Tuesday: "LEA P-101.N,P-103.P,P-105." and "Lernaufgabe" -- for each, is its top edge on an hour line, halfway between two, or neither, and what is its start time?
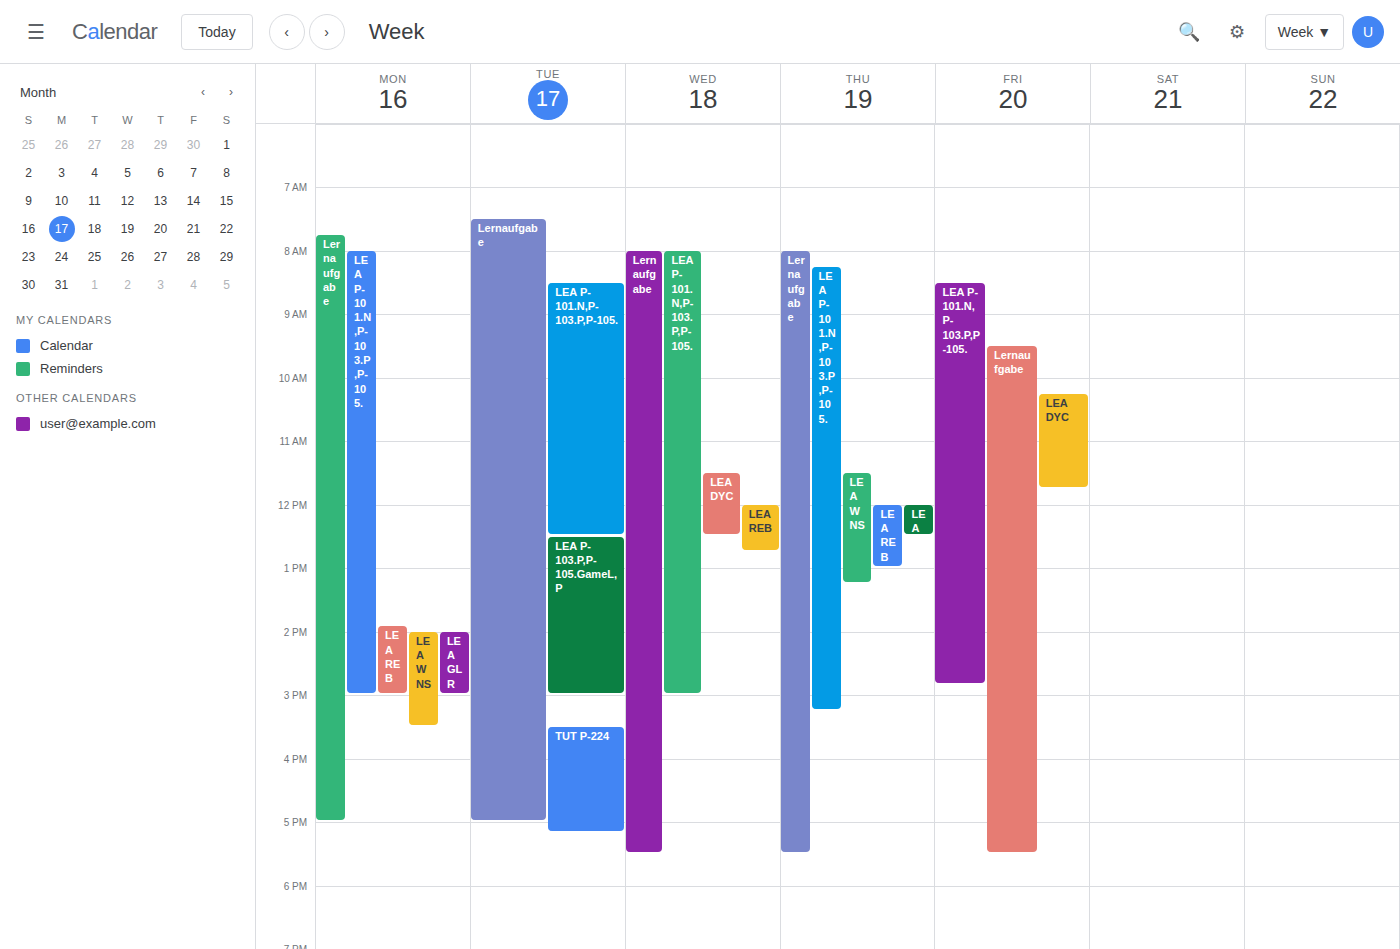
"LEA P-101.N,P-103.P,P-105.": 8:30 AM, halfway between the 8 AM and 9 AM lines. "Lernaufgabe": 7:30 AM, halfway between the 7 AM and 8 AM lines.